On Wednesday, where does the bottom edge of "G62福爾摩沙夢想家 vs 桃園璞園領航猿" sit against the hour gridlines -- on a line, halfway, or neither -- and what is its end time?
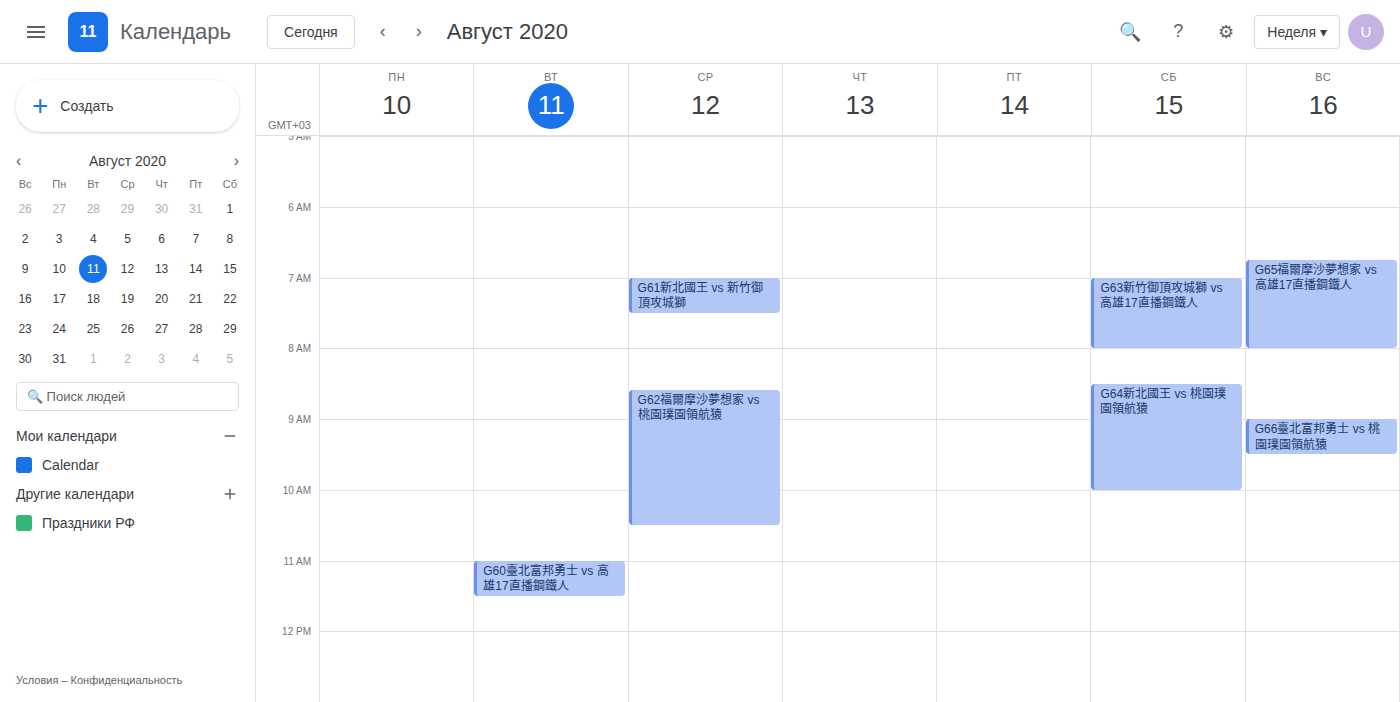
10:30 -- halfway between the 10:00 and 11:00 lines.